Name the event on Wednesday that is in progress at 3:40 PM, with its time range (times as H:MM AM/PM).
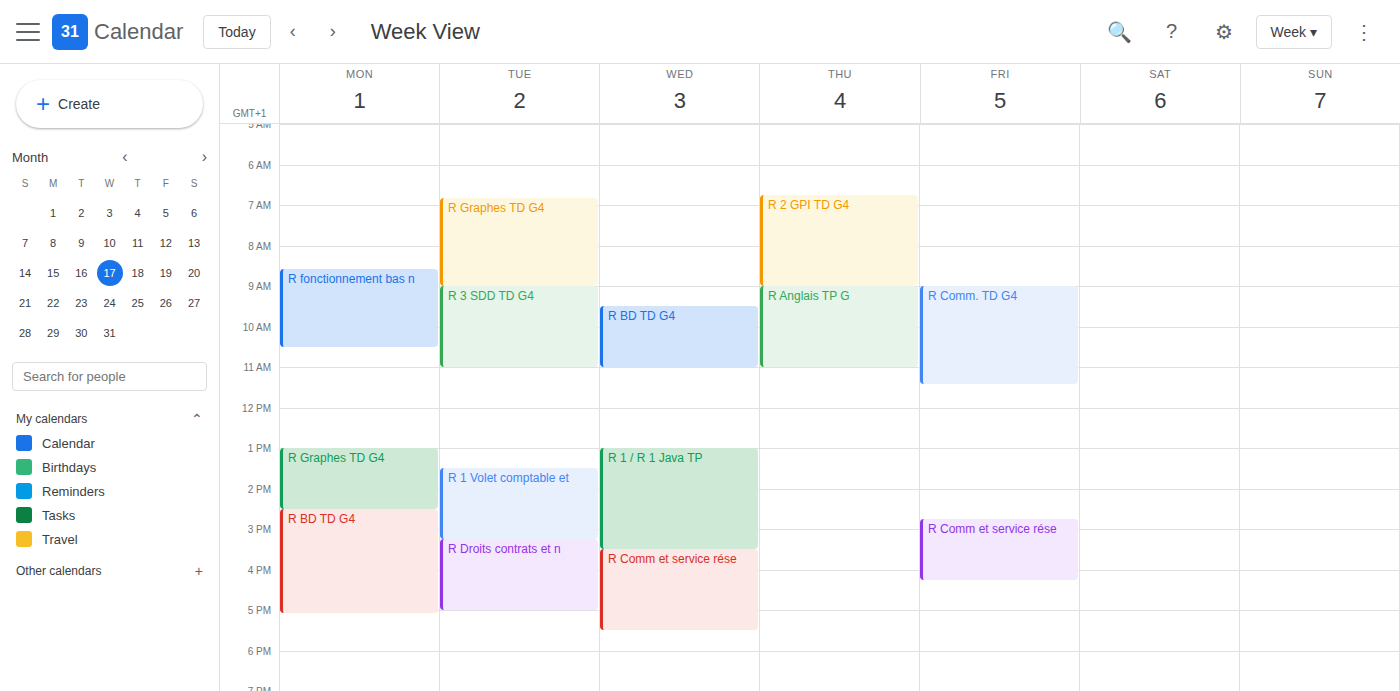
"R Comm et service rése", 3:30 PM to 5:30 PM